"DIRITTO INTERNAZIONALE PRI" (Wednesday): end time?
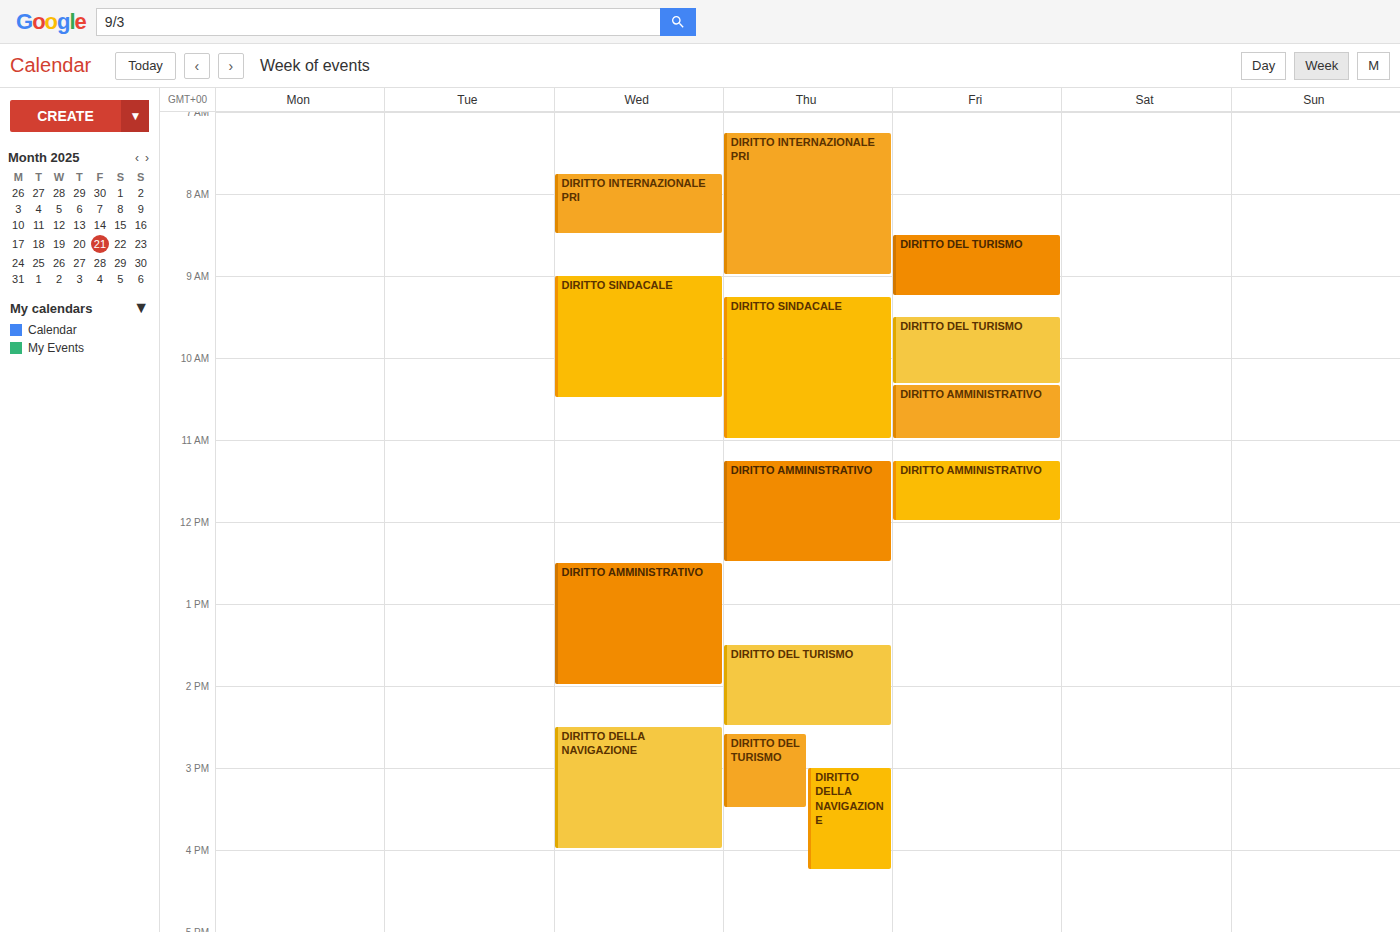
08:30